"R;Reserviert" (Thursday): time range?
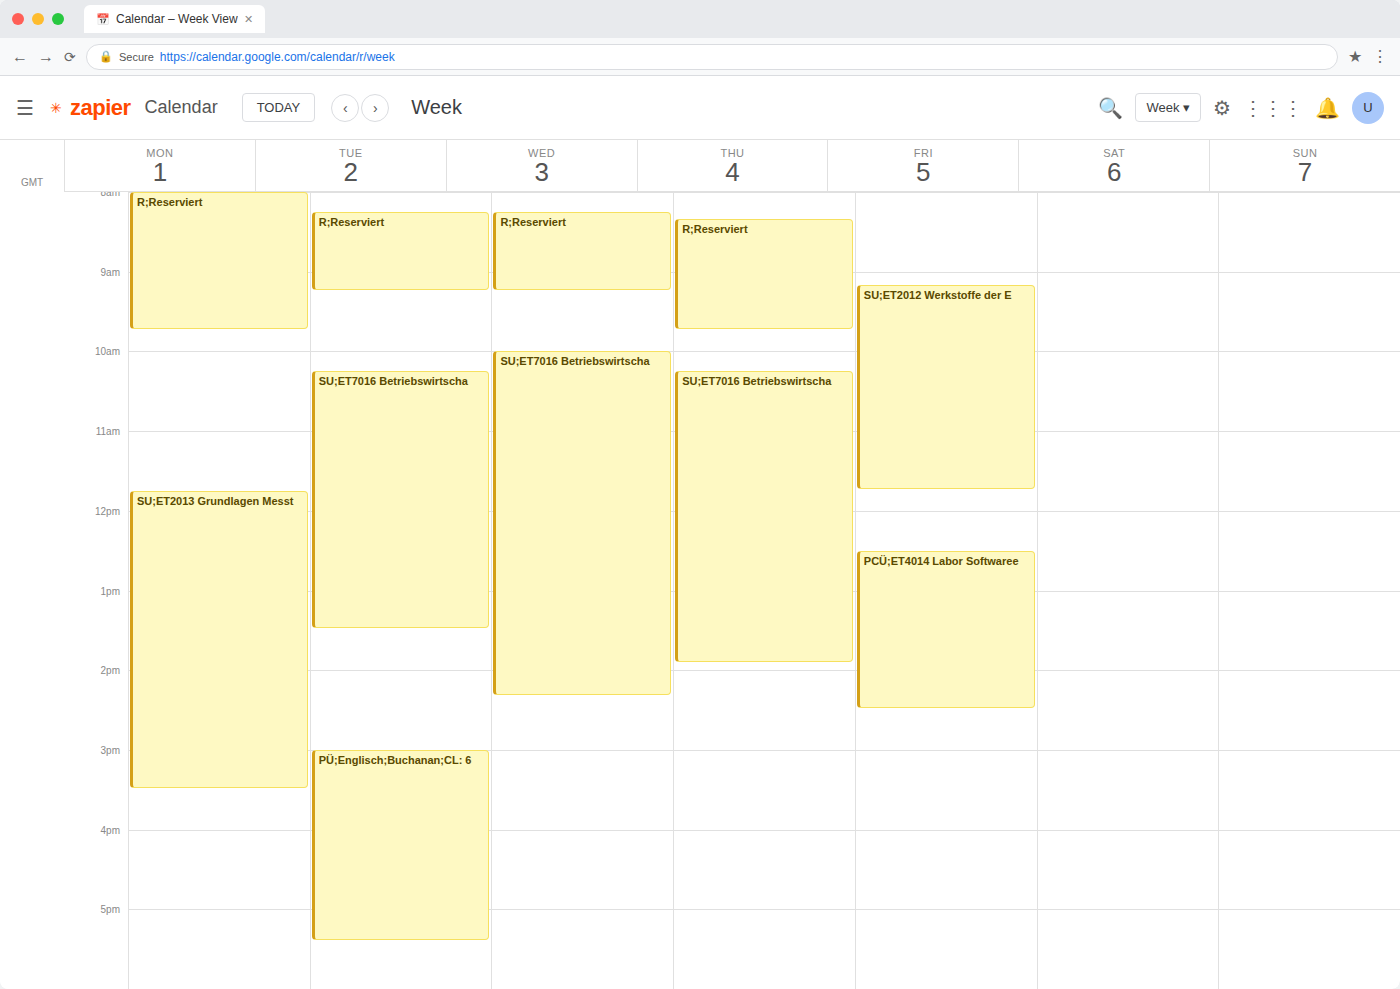
8:20 AM to 9:45 AM